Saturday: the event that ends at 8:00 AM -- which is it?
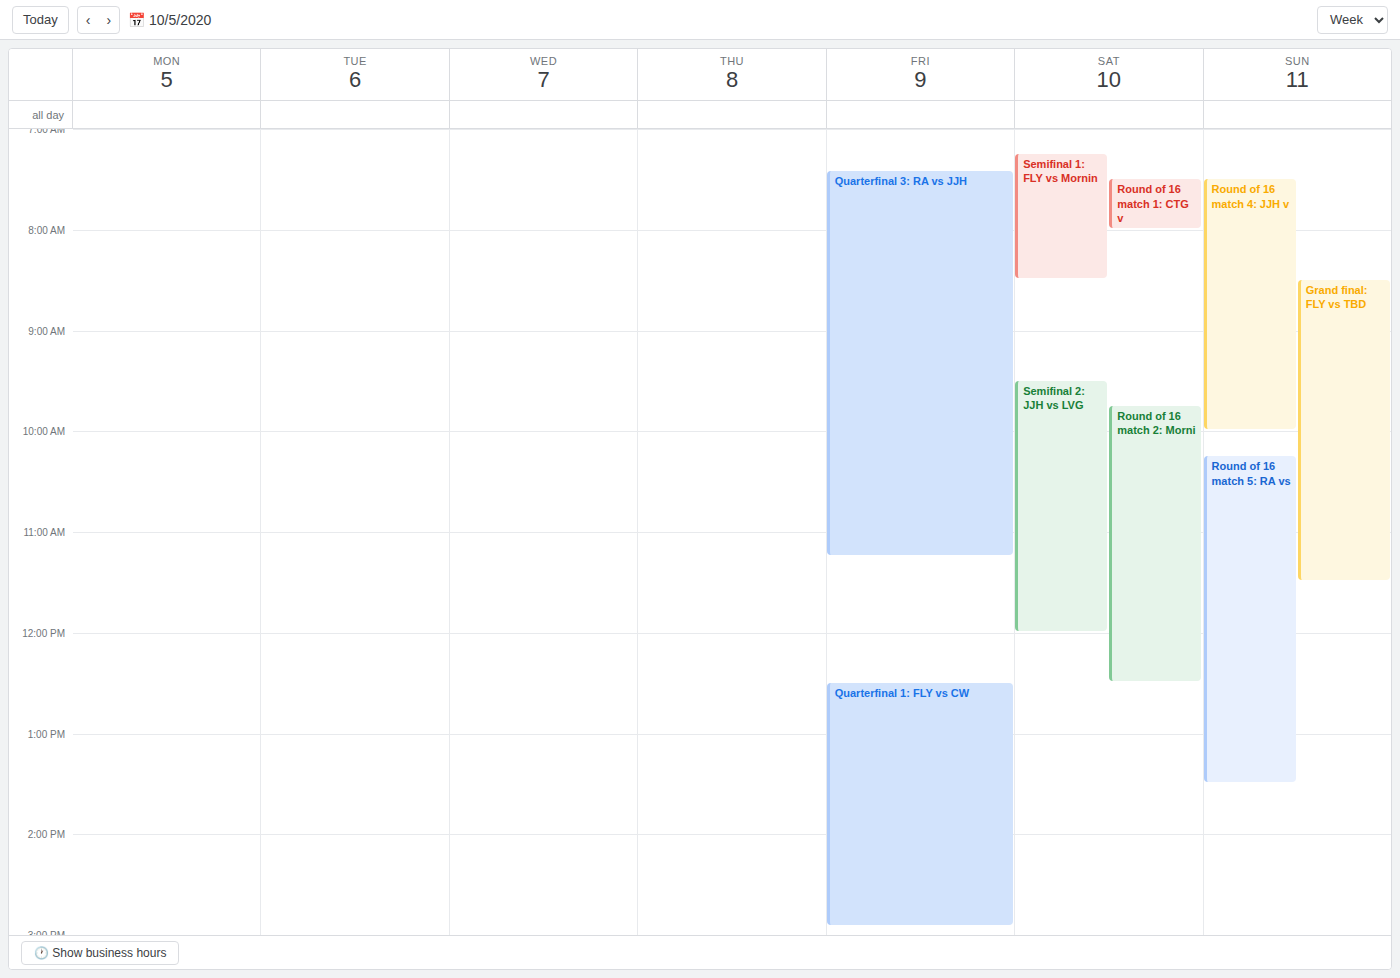
"Round of 16 match 1: CTG v"